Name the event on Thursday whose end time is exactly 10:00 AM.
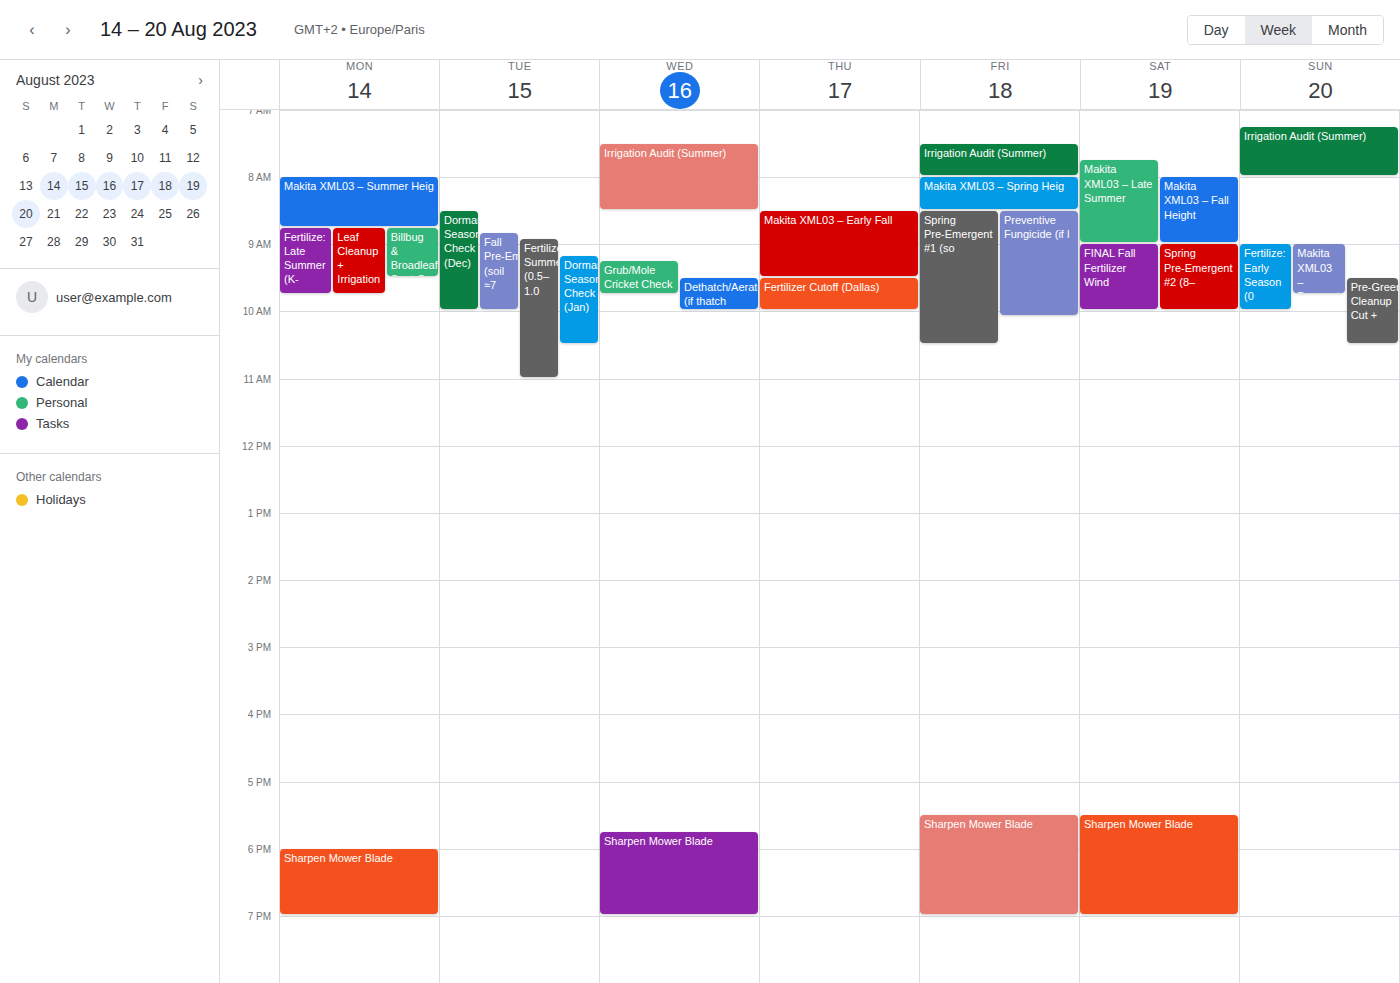
"Fertilizer Cutoff (Dallas)"